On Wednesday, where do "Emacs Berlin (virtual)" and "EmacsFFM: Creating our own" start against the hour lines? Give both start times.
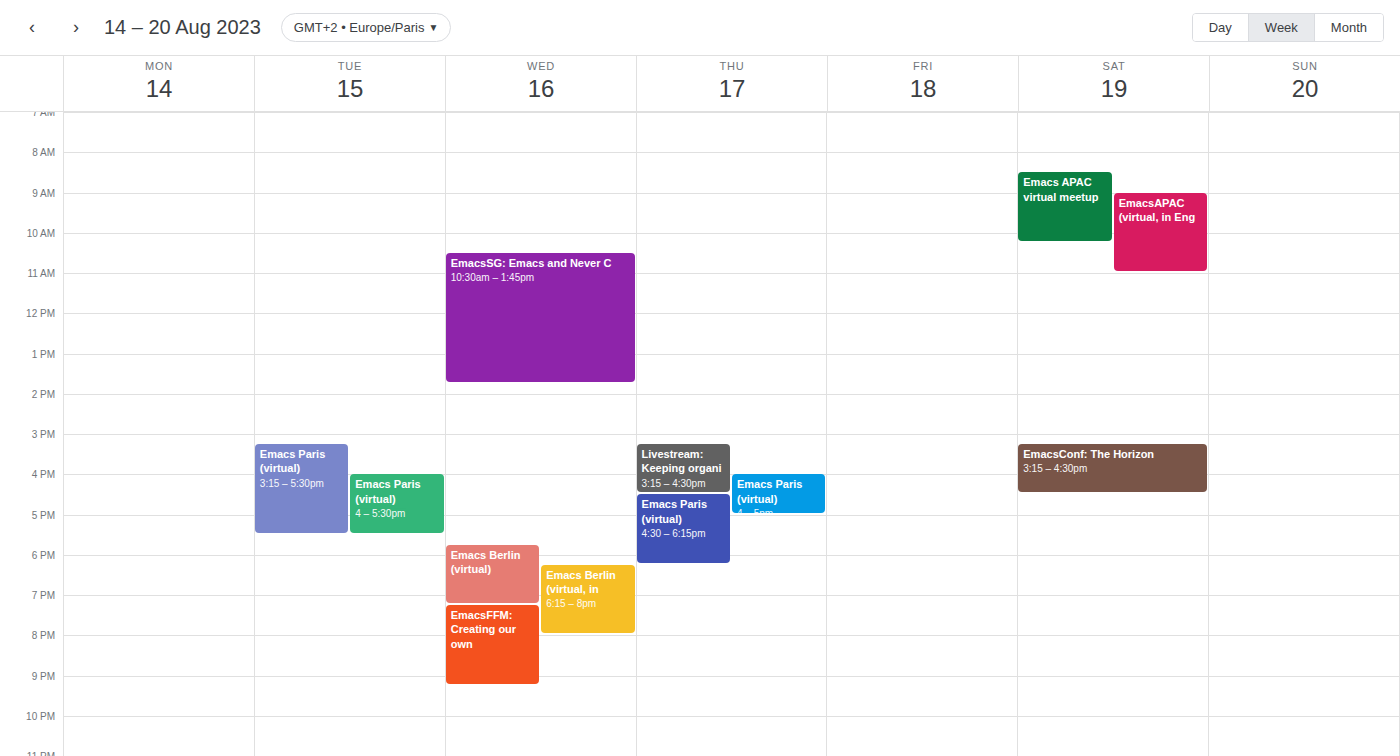
"Emacs Berlin (virtual)": 17:45, neither: three quarters of the way from the 17:00 line to the 18:00 line. "EmacsFFM: Creating our own": 19:15, neither: a quarter of the way from the 19:00 line to the 20:00 line.